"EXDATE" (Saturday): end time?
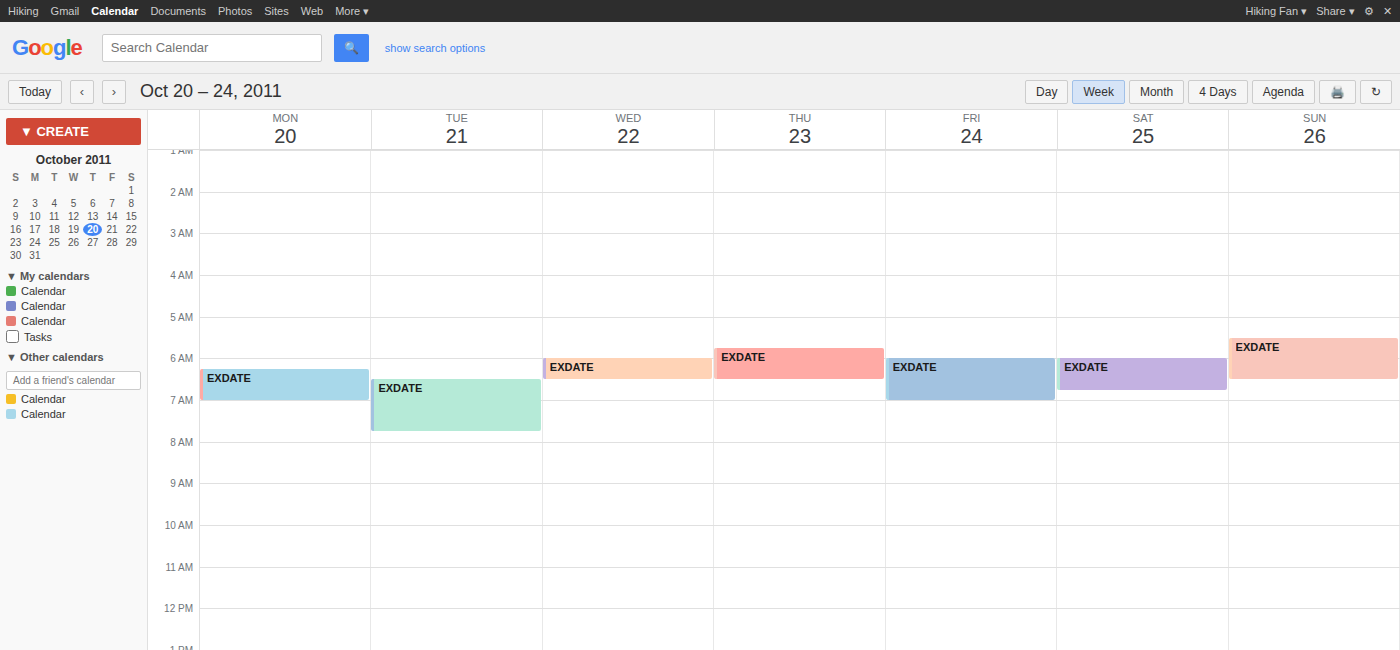
6:45 AM